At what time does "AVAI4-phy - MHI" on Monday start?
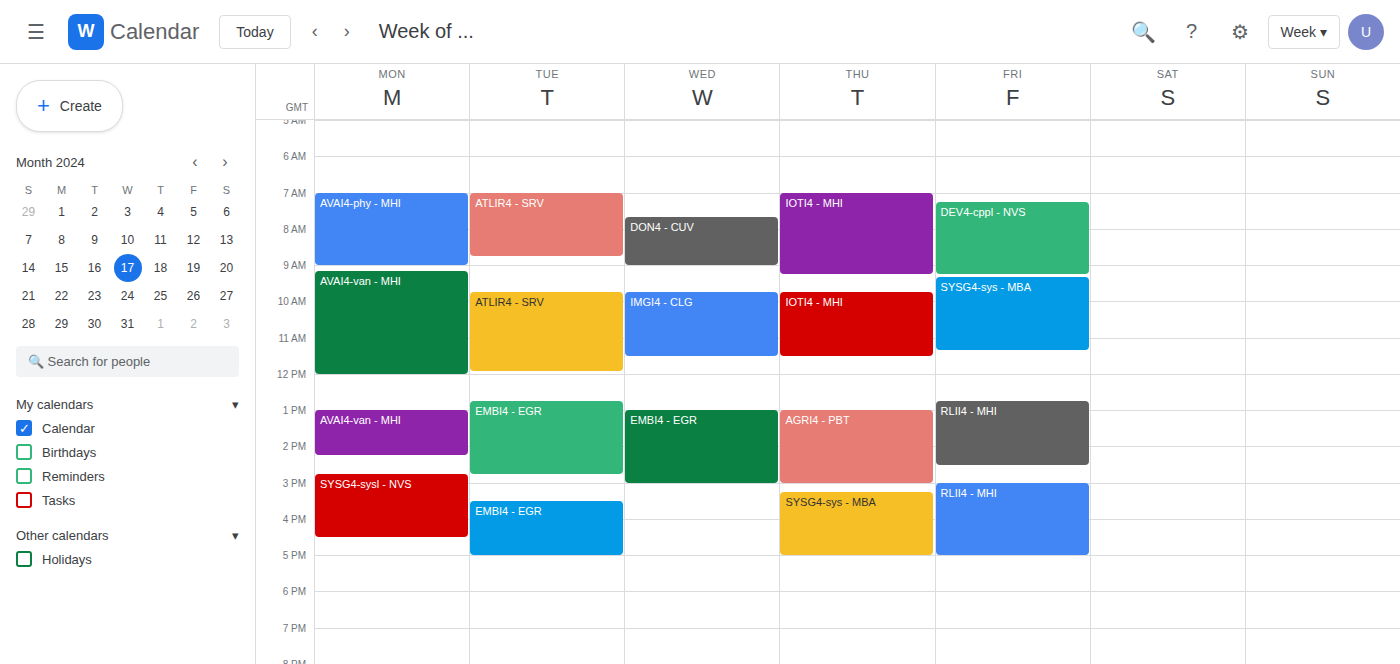
7:00 AM